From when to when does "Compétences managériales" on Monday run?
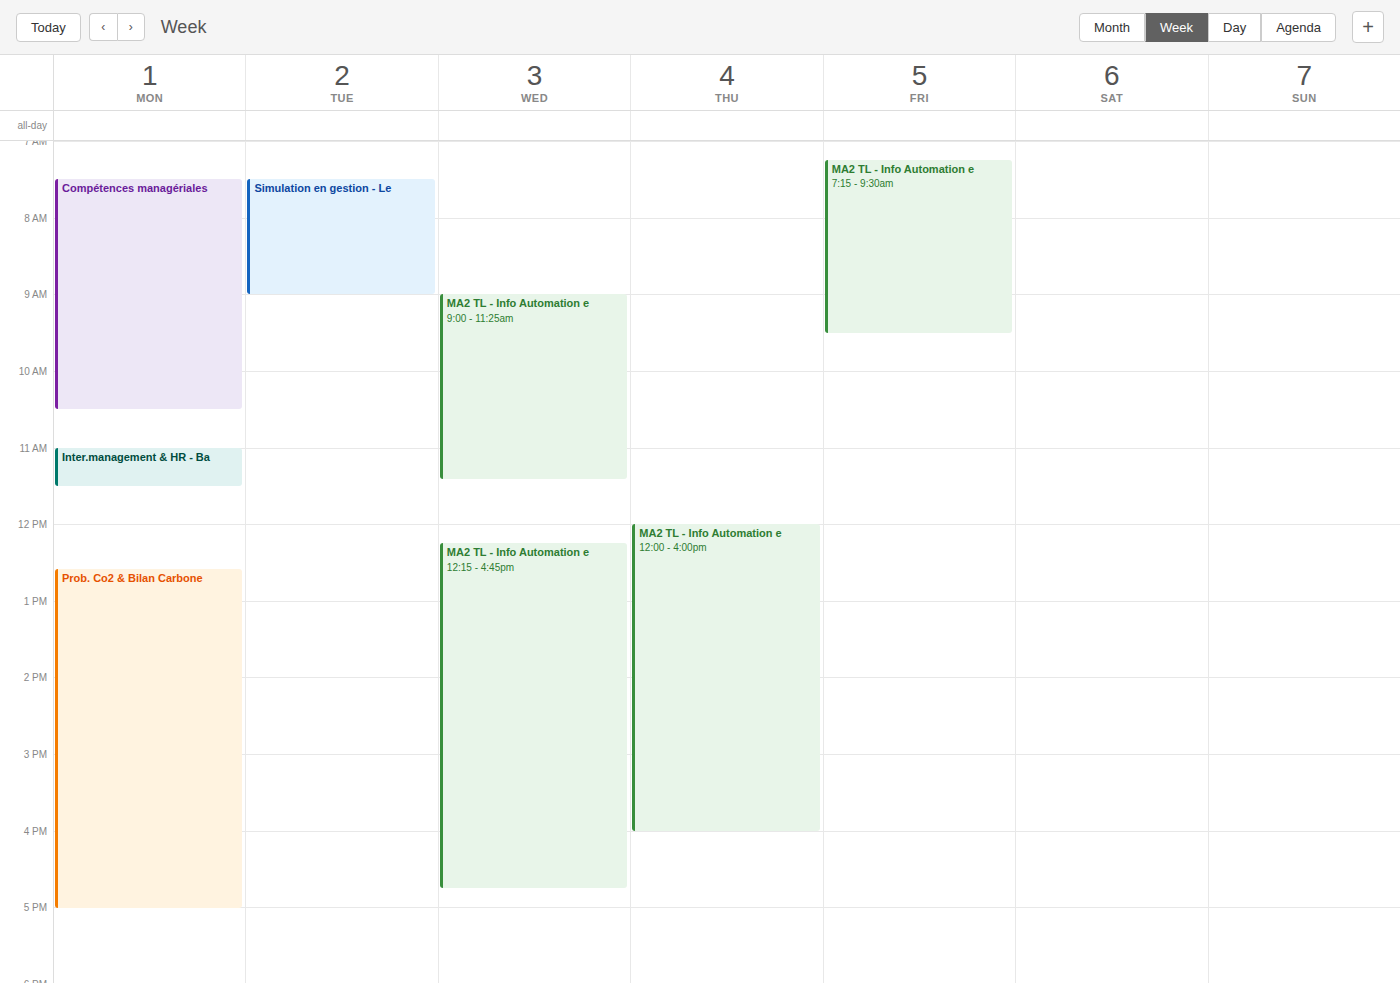
7:30 AM to 10:30 AM